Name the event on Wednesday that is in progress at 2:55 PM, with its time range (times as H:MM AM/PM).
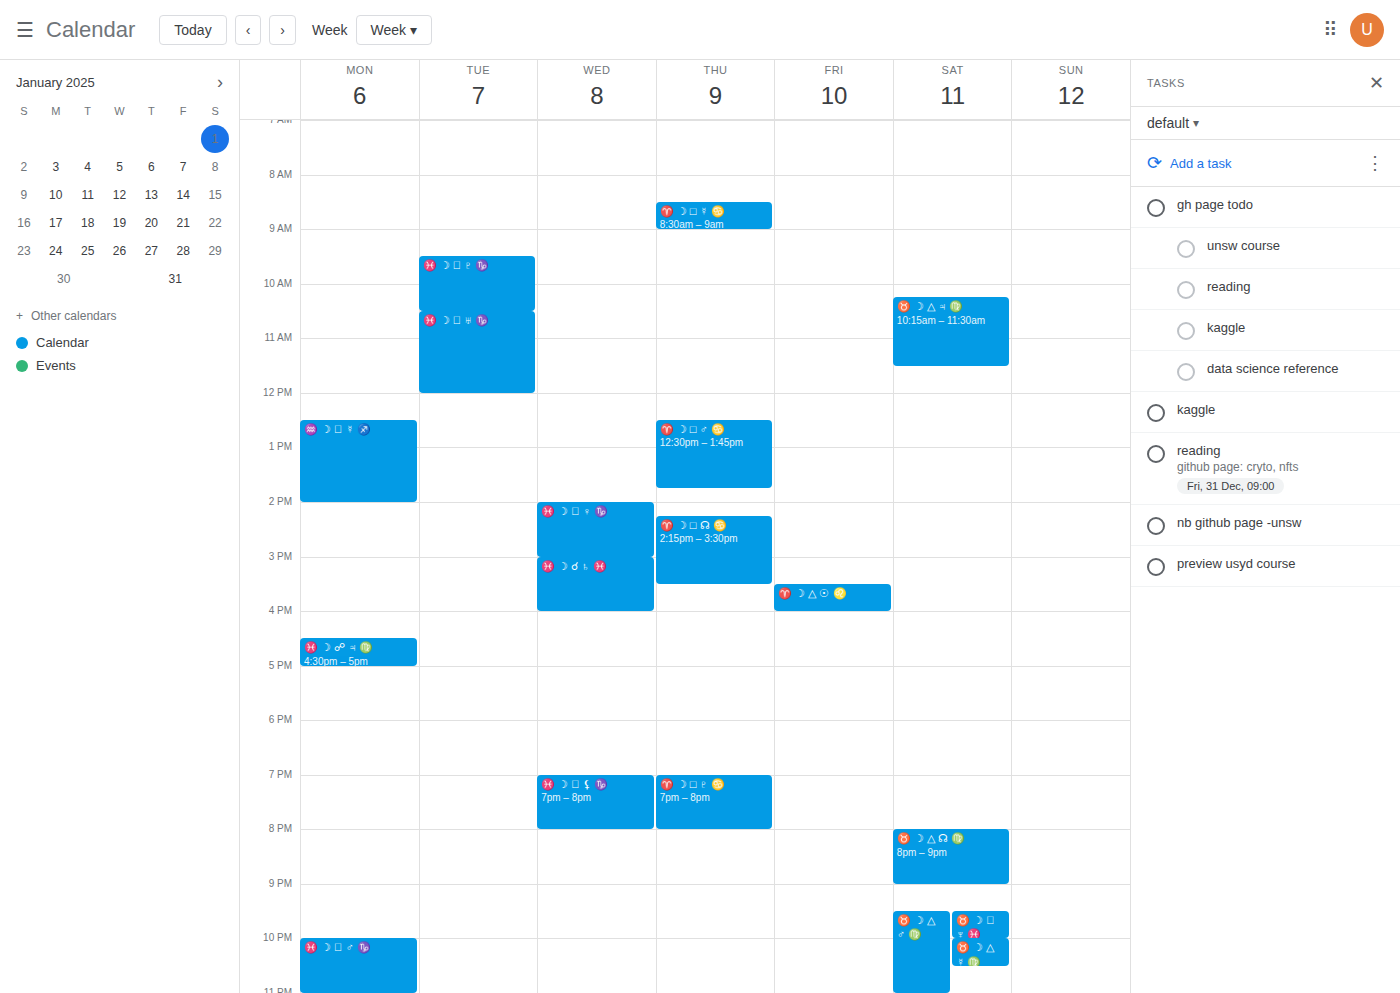
"♓️ ☽ ⚹ ♀ ♑️", 2:00 PM to 3:00 PM